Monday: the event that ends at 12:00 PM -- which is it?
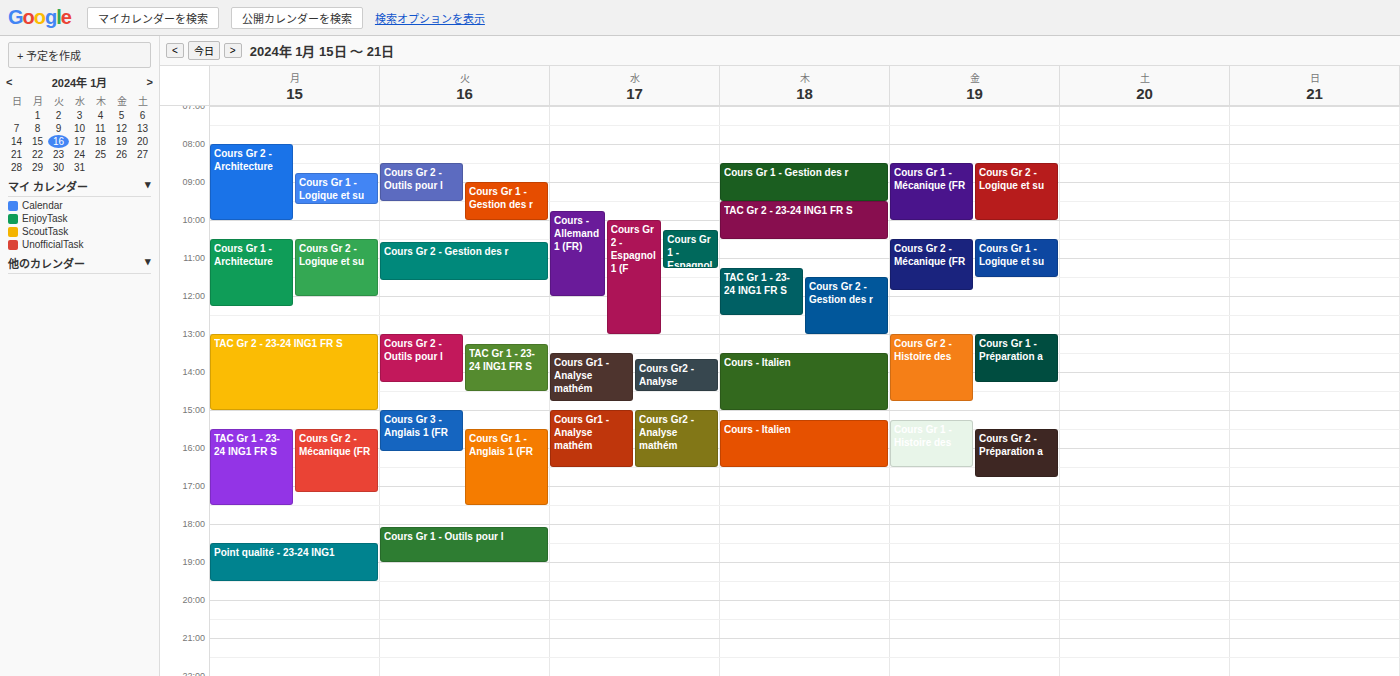
"Cours Gr 2 - Logique et su"